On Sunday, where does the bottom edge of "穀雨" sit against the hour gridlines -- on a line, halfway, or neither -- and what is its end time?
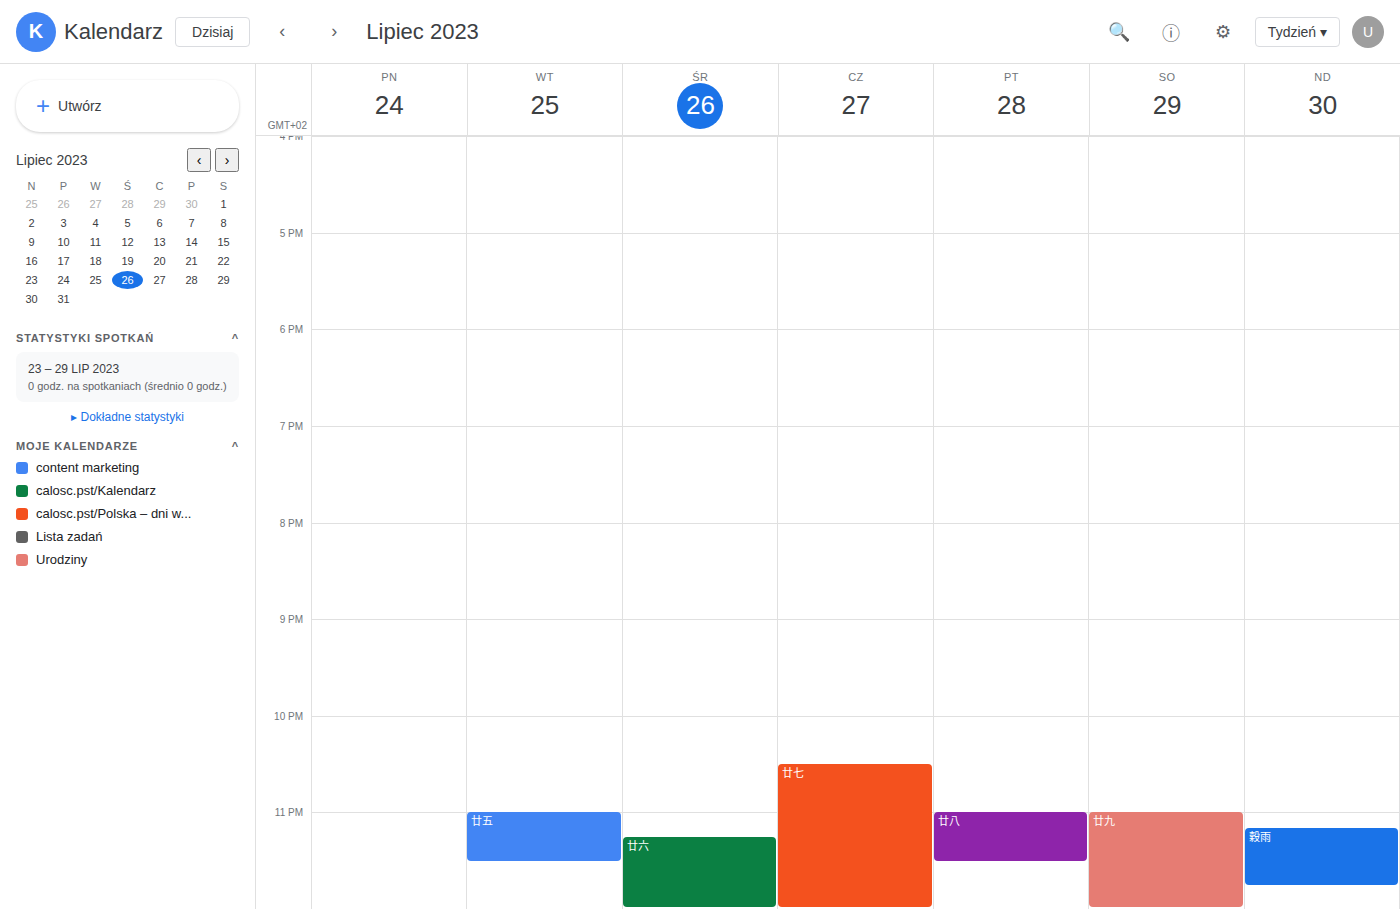
11:45 PM -- neither: three quarters of the way from the 11 PM line to the 12 AM line.